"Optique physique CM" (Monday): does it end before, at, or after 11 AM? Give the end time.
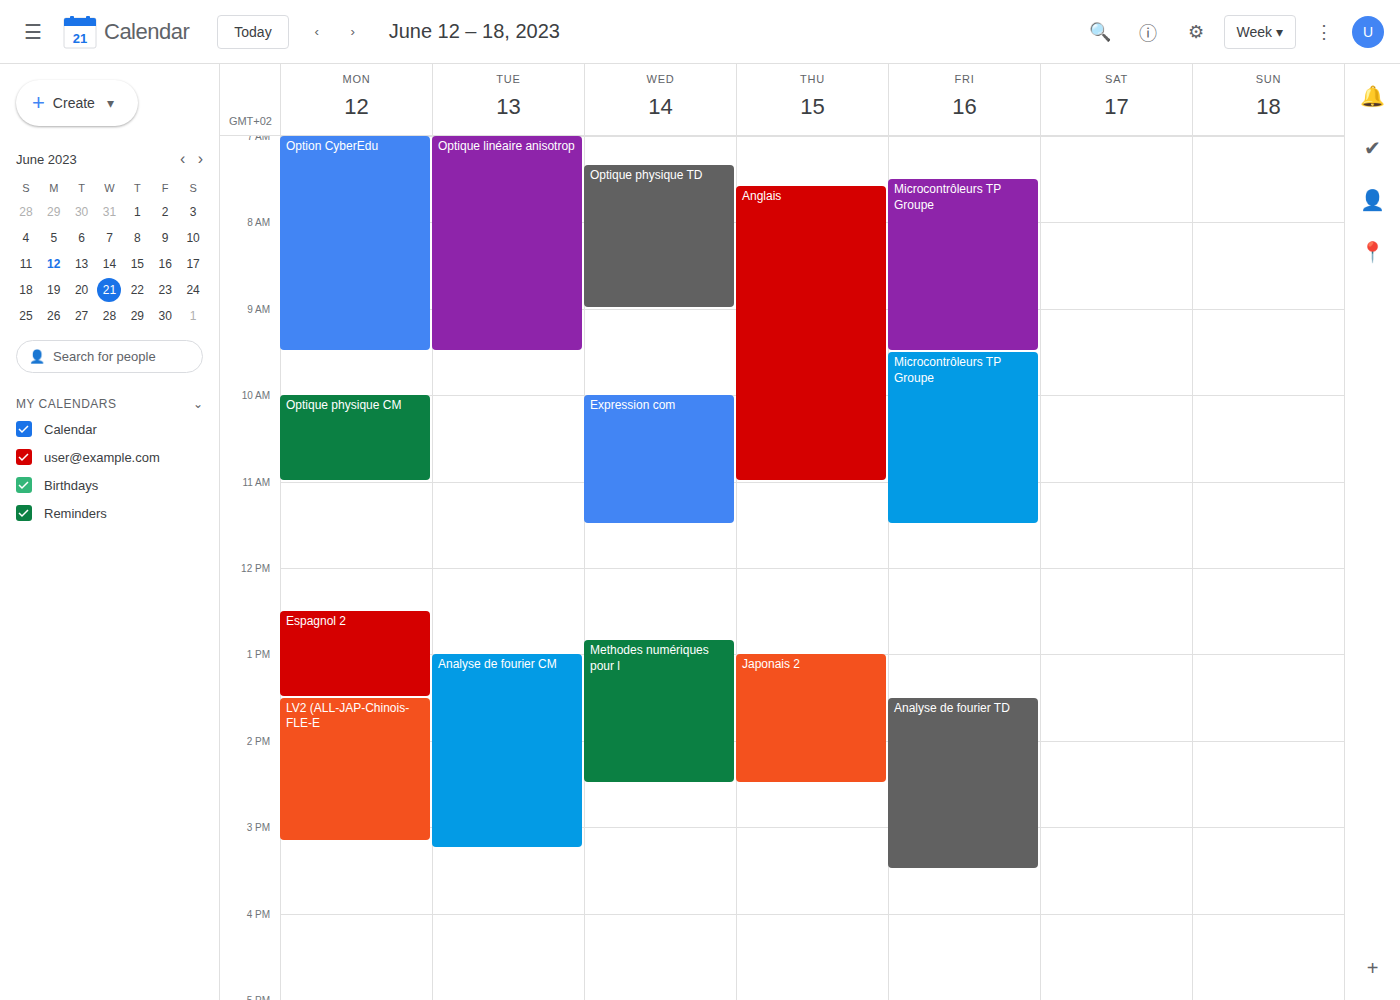
11:00 AM -- exactly at 11 AM, on the 11 AM line.